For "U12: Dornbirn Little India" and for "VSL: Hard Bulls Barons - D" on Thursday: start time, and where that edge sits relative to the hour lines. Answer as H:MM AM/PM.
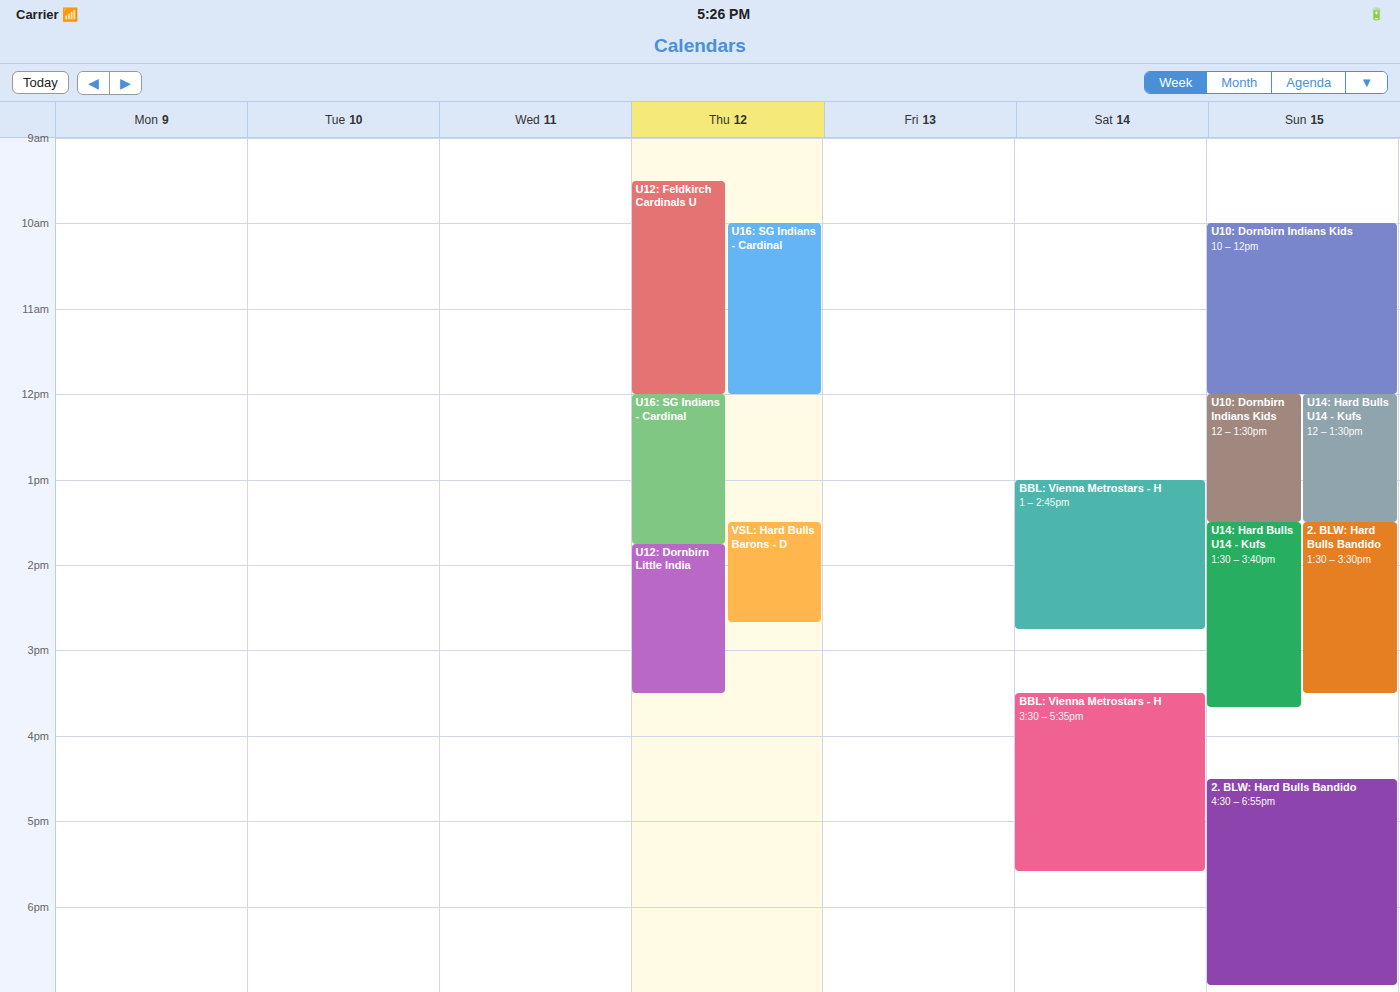
"U12: Dornbirn Little India": 1:45 PM, neither: three quarters of the way from the 1 PM line to the 2 PM line. "VSL: Hard Bulls Barons - D": 1:30 PM, halfway between the 1 PM and 2 PM lines.